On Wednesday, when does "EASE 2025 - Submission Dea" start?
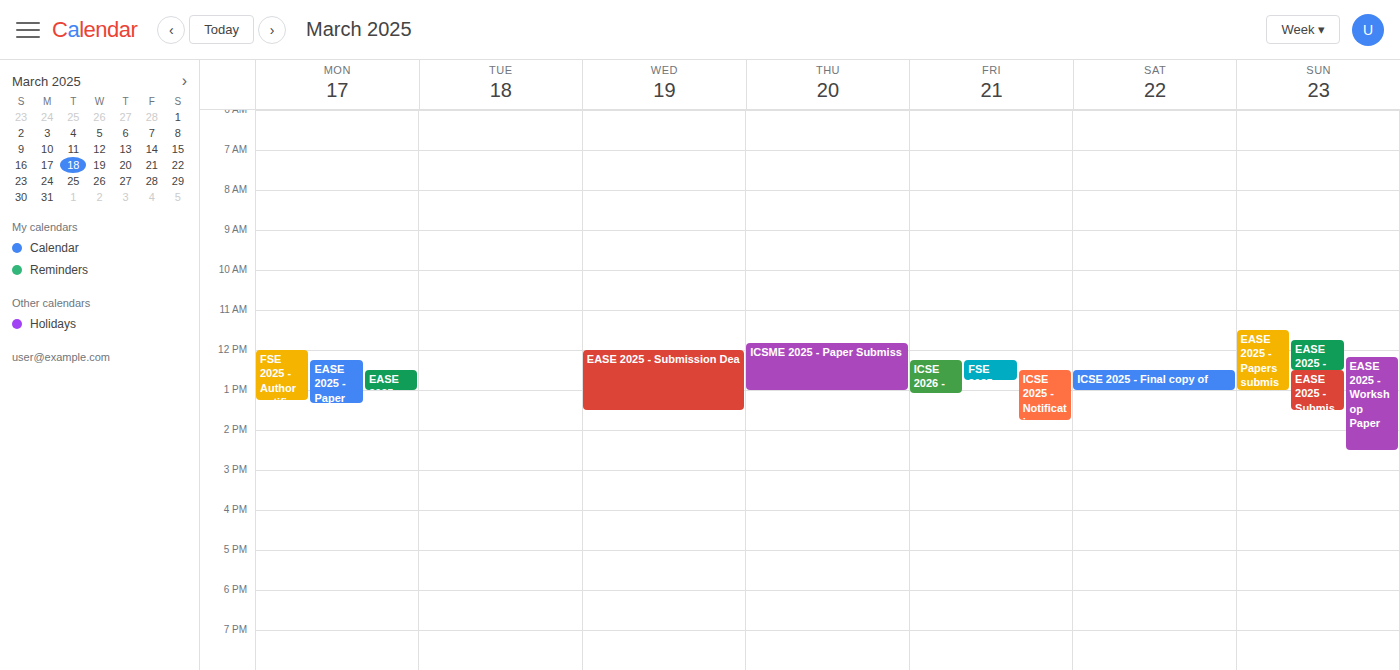
12:00 PM